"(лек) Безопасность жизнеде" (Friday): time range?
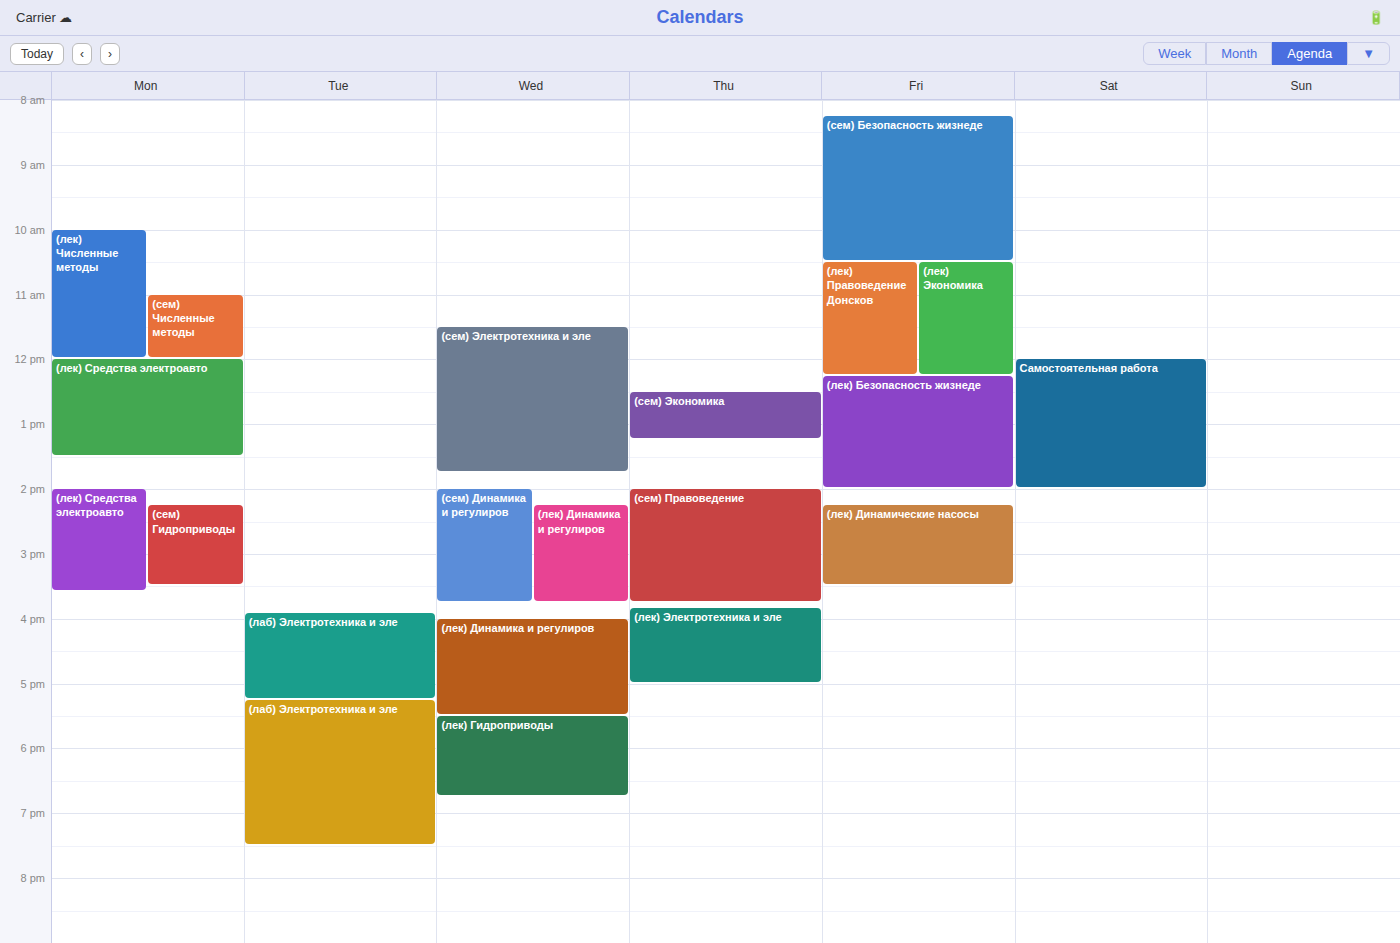
12:15 PM to 2:00 PM